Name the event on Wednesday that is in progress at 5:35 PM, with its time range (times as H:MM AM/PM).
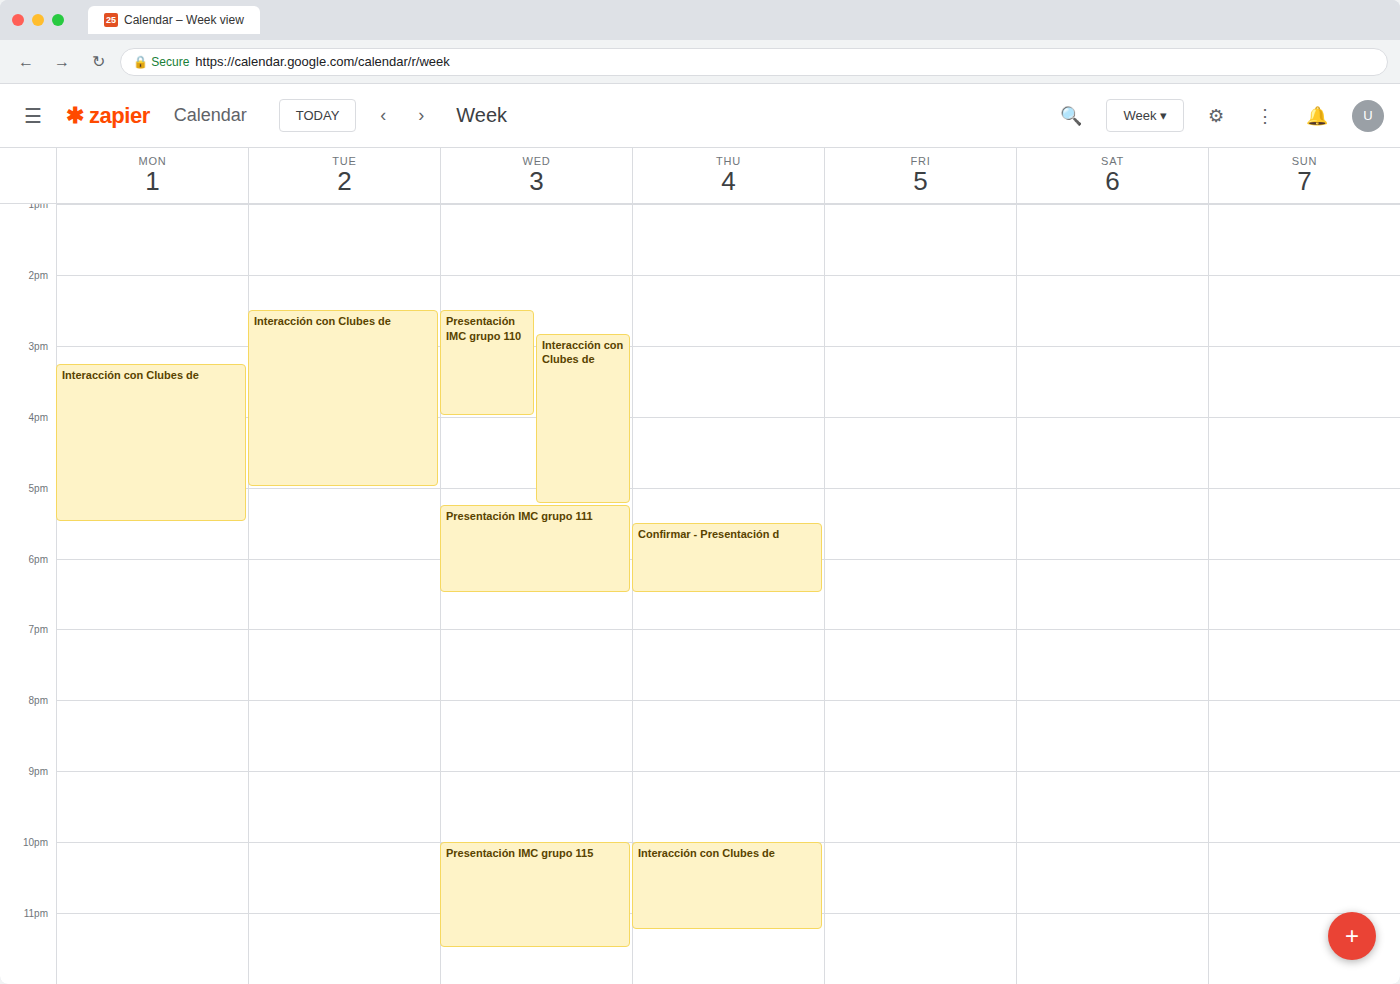
"Presentación IMC grupo 111", 5:15 PM to 6:30 PM